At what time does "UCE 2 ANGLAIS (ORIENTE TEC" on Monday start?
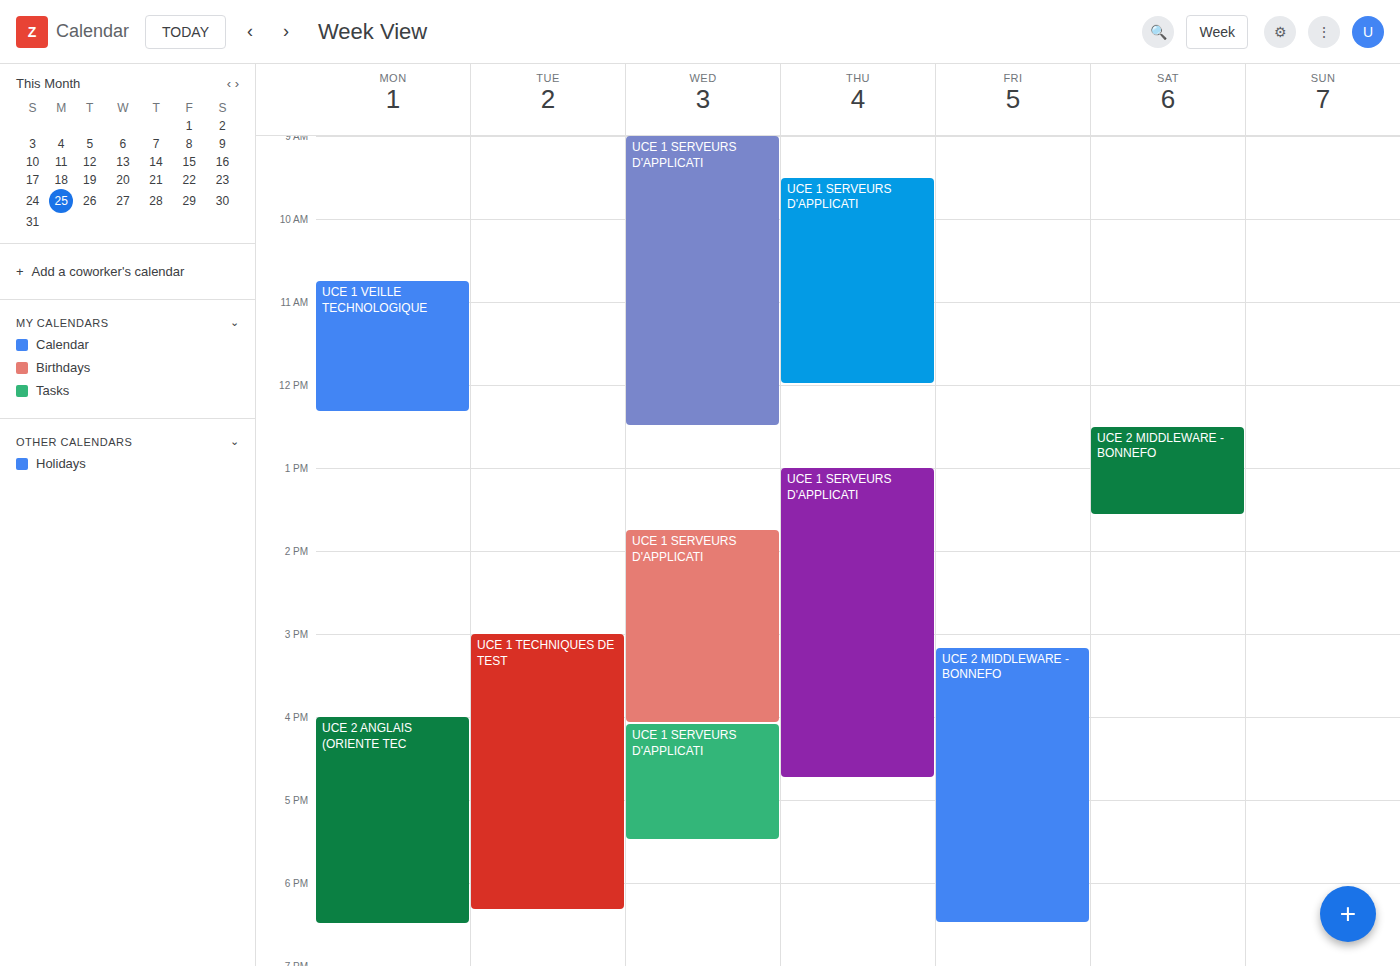
4:00 PM